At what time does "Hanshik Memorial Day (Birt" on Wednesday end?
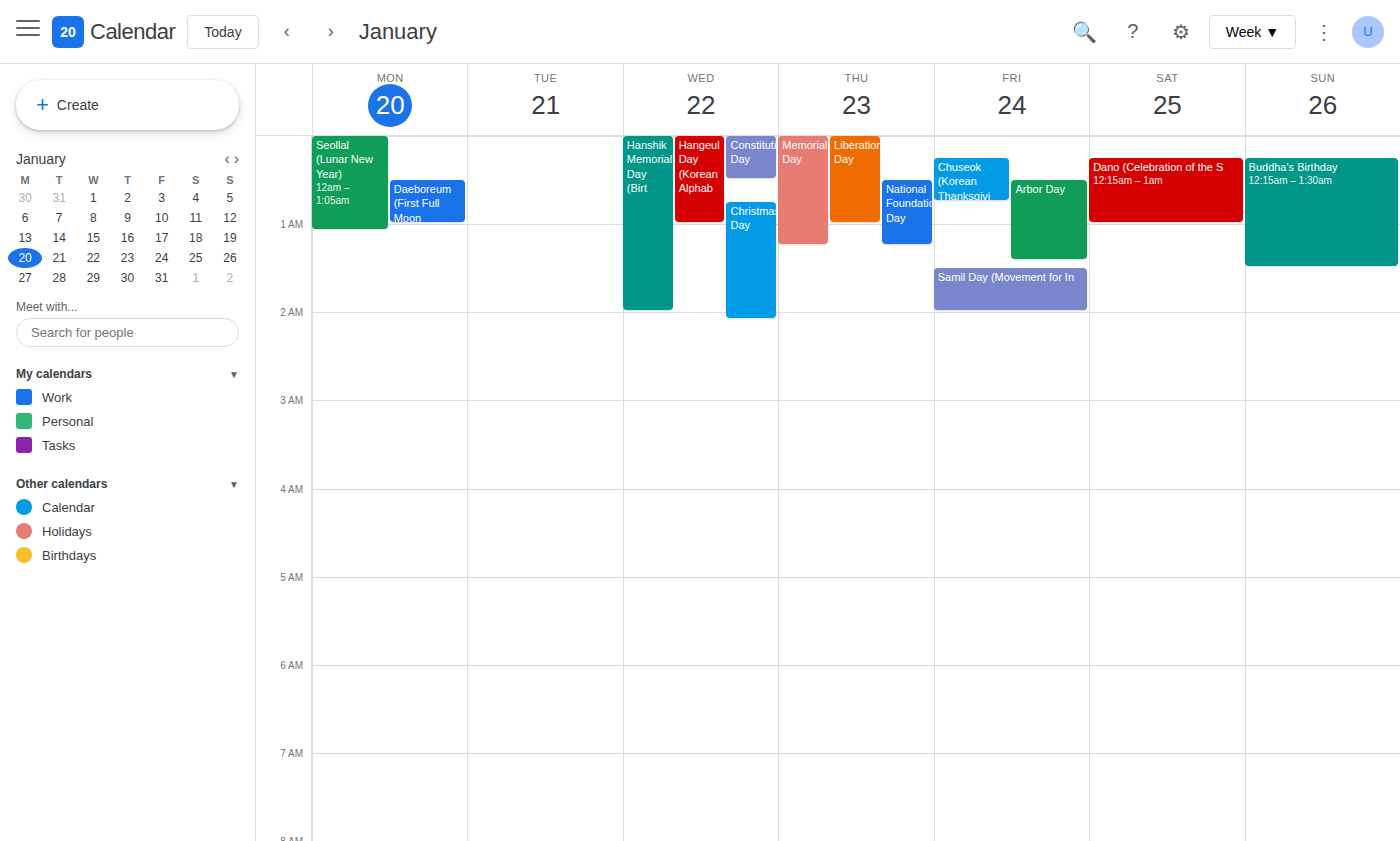
2:00 AM